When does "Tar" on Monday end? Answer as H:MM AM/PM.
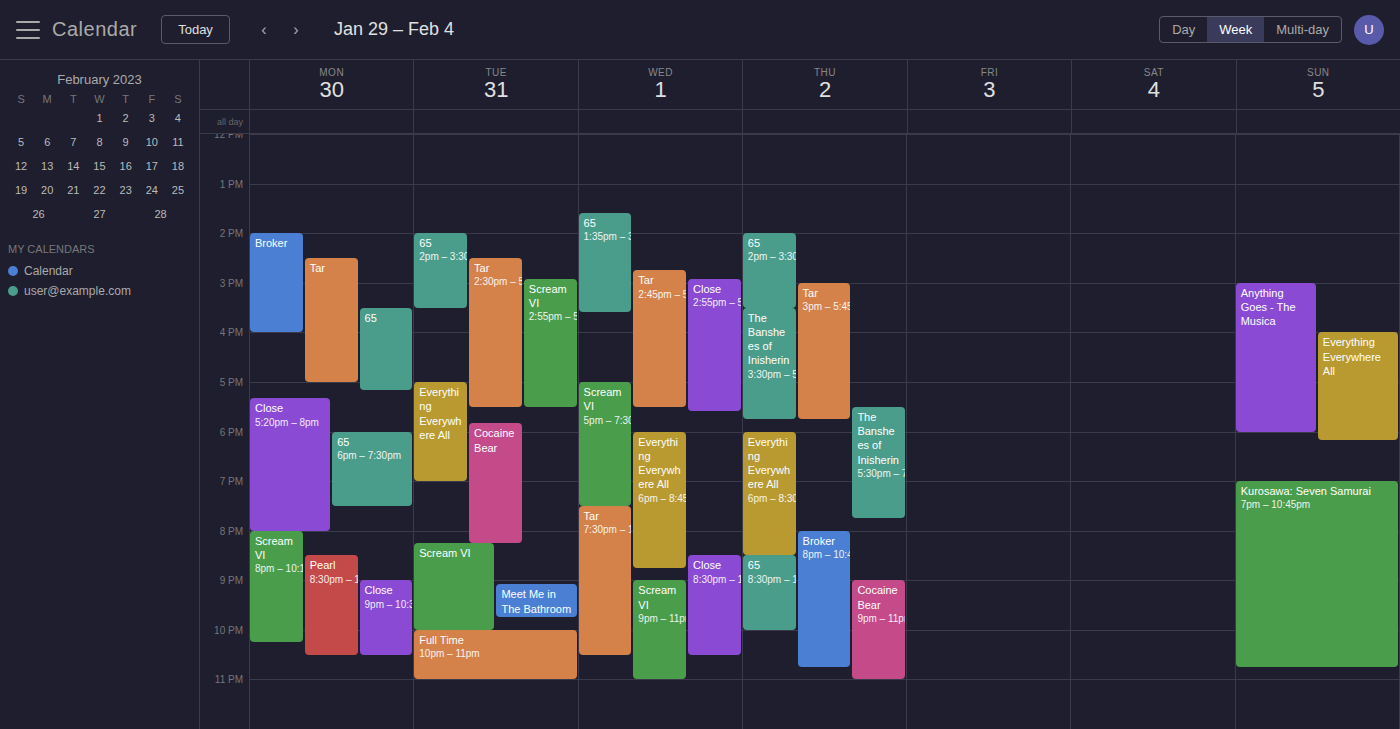
5:00 PM